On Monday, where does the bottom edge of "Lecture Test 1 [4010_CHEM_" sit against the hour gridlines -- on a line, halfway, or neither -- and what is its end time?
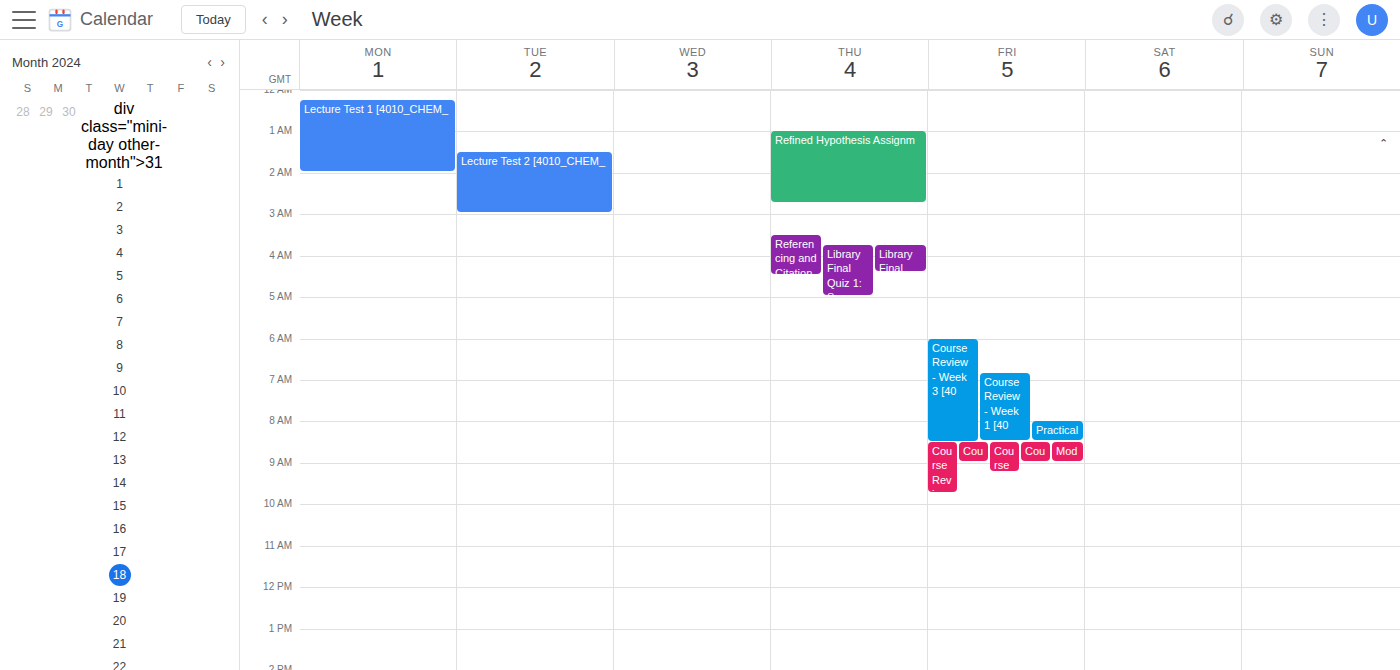
2:00 AM -- exactly on the 2 AM line.